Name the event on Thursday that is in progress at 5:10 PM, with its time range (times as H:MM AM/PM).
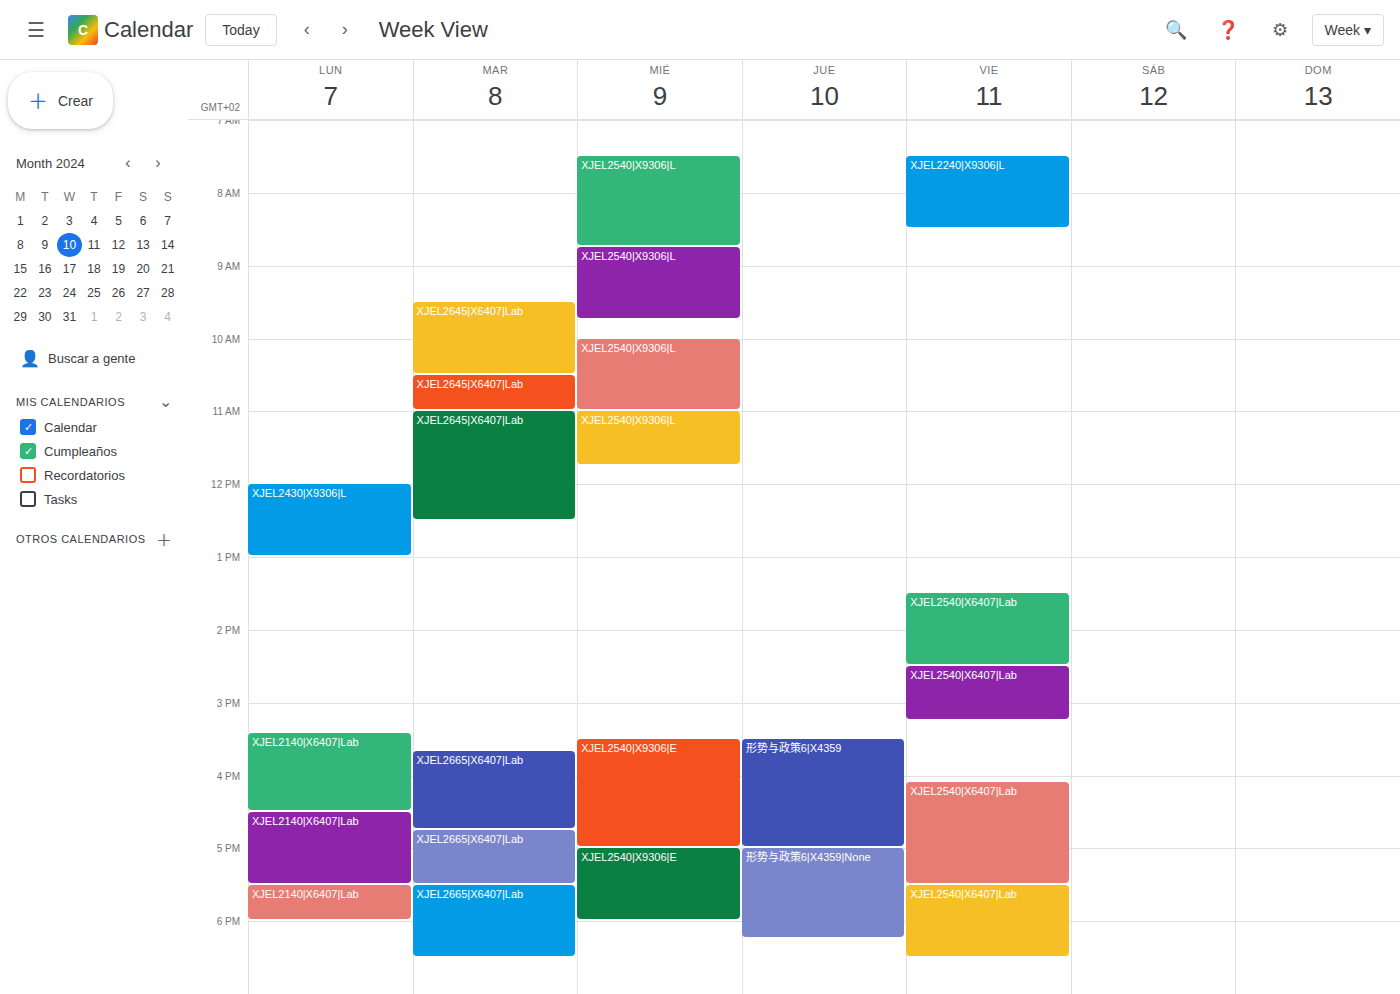
"形势与政策6|X4359|None", 5:00 PM to 6:15 PM